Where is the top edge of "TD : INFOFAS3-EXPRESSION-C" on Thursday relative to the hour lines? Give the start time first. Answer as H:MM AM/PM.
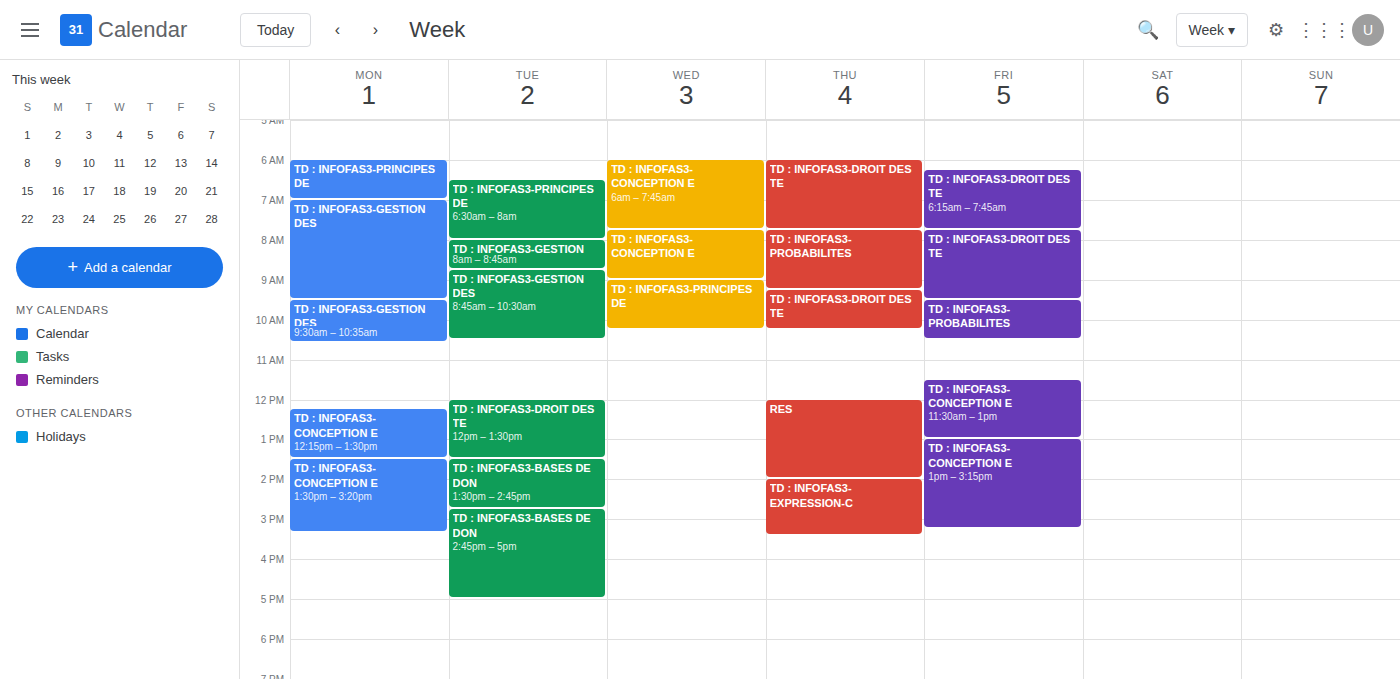
2:00 PM -- exactly on the 2 PM line.